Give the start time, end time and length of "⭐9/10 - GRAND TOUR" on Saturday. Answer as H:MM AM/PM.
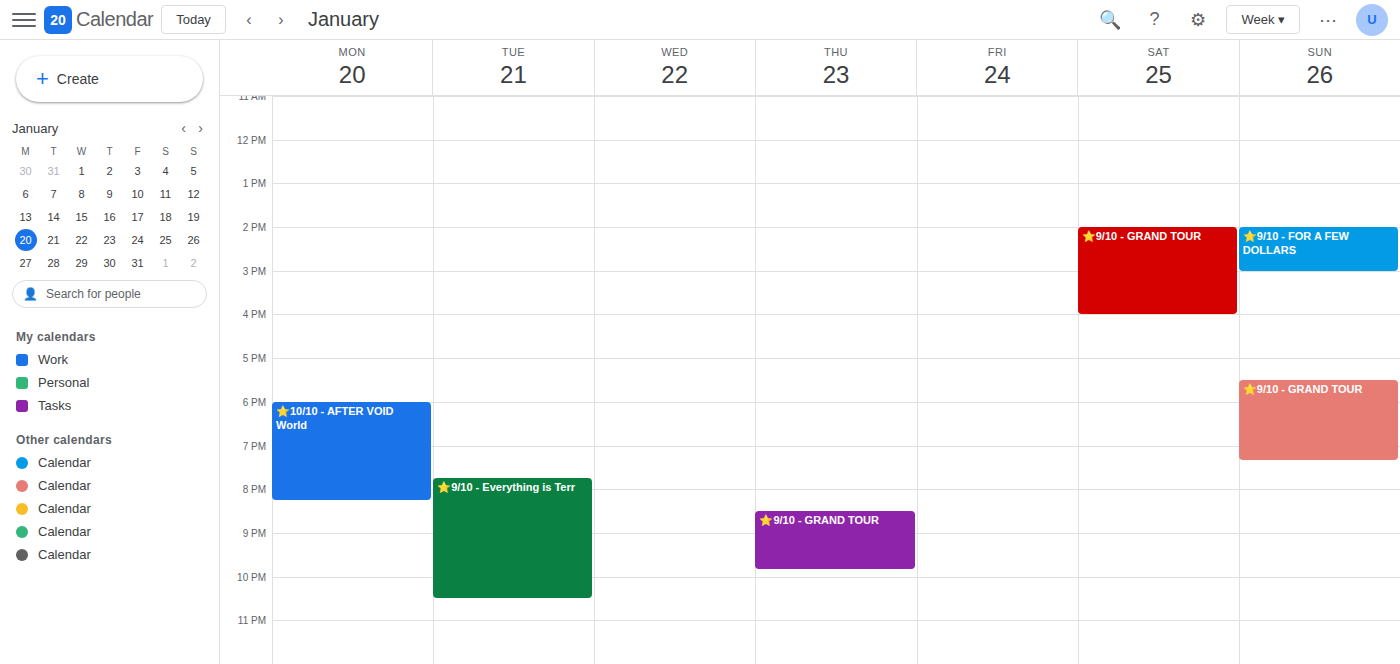
2:00 PM to 4:00 PM, 2 hours